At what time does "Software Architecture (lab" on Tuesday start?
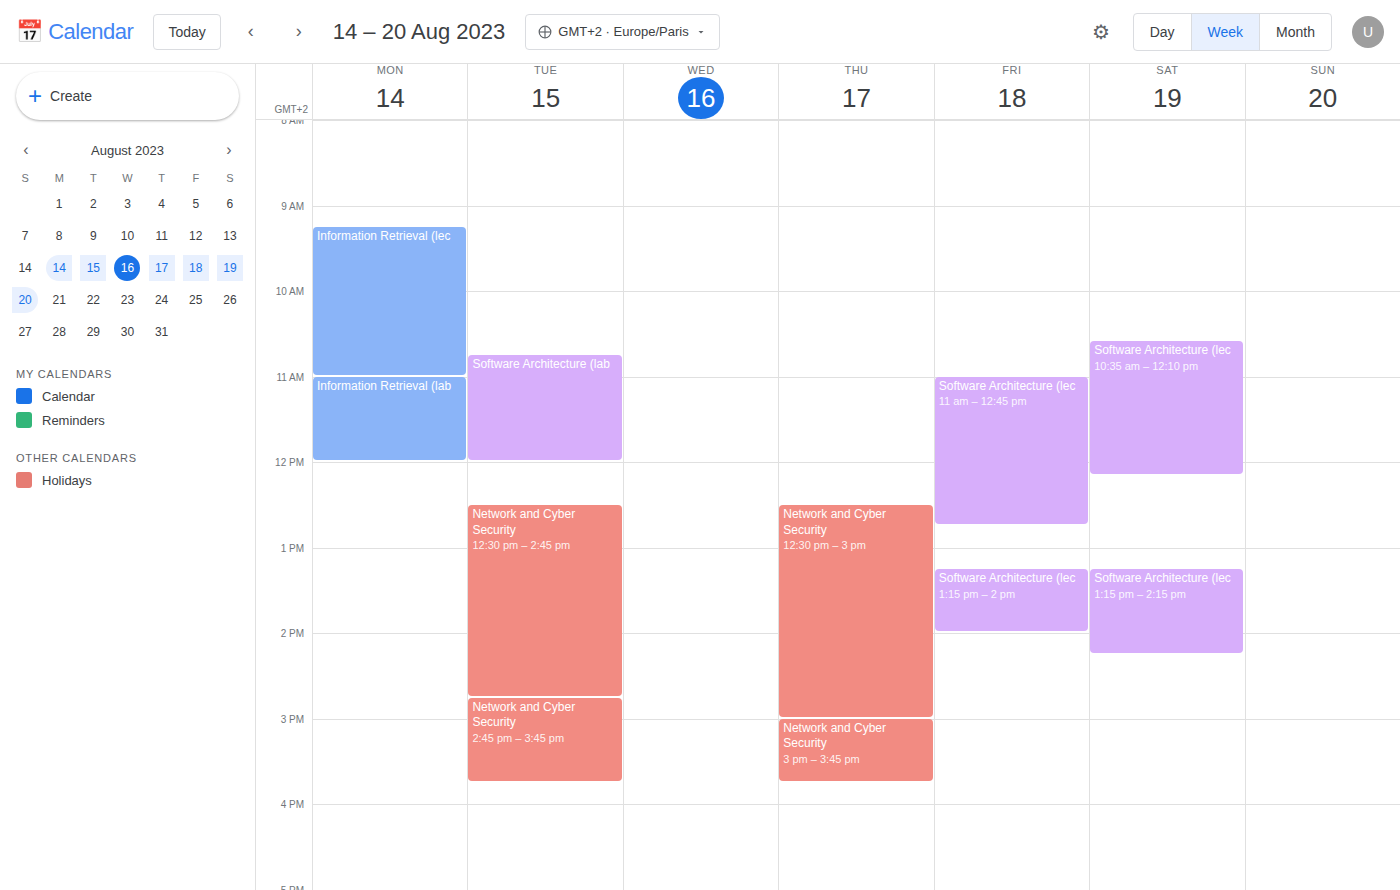
10:45 AM